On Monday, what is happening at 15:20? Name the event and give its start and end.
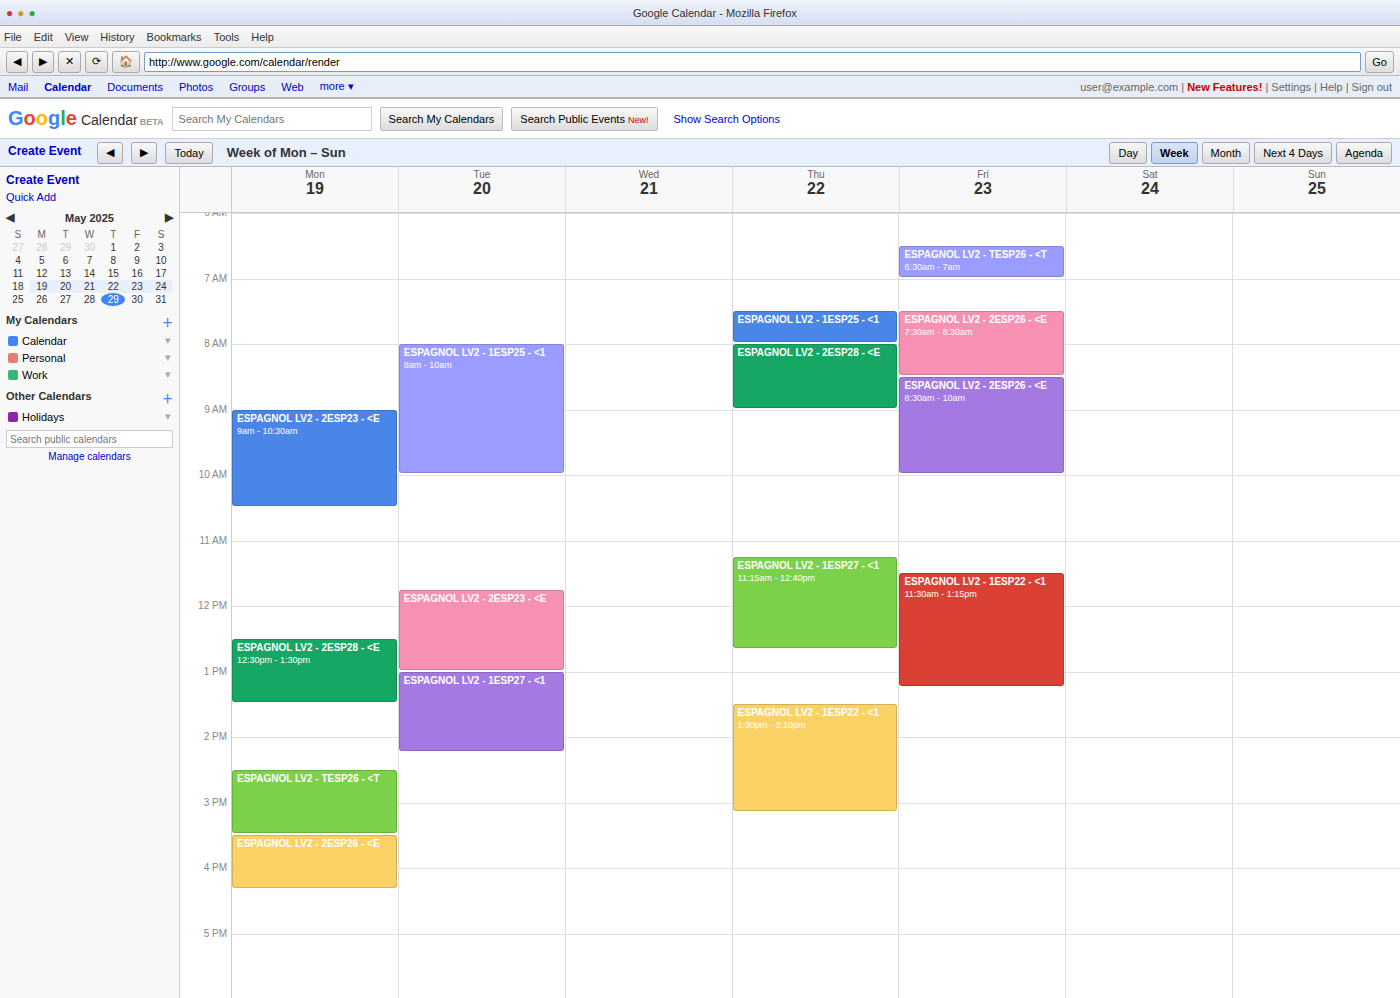
"ESPAGNOL LV2 - TESP26 - <T", 14:30 to 15:30